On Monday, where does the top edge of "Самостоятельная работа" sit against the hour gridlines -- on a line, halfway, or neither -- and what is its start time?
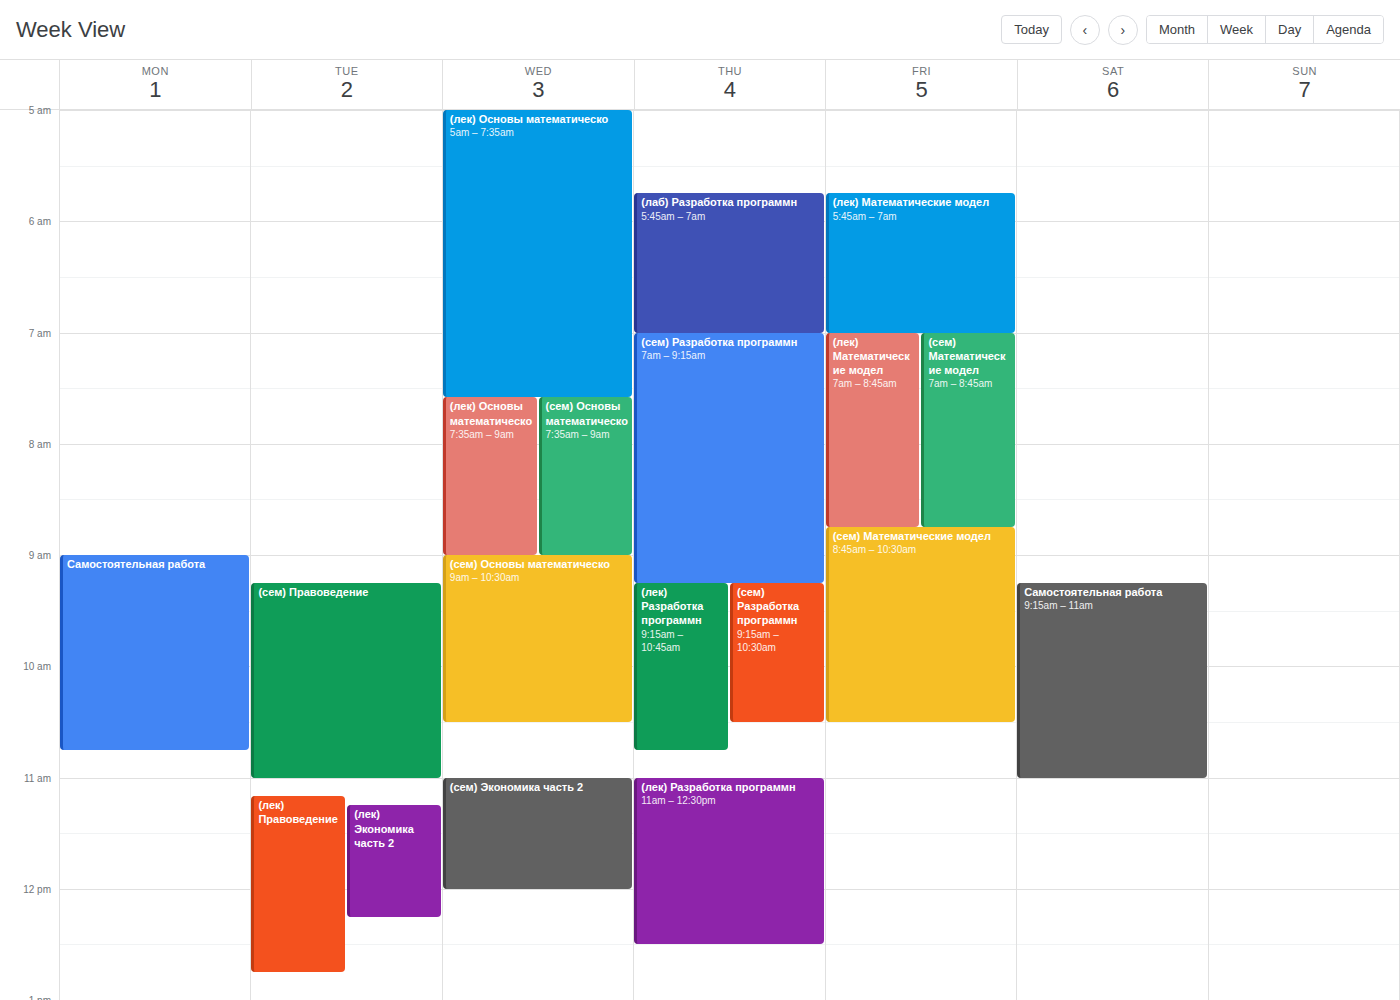
9:00 AM -- exactly on the 9 AM line.